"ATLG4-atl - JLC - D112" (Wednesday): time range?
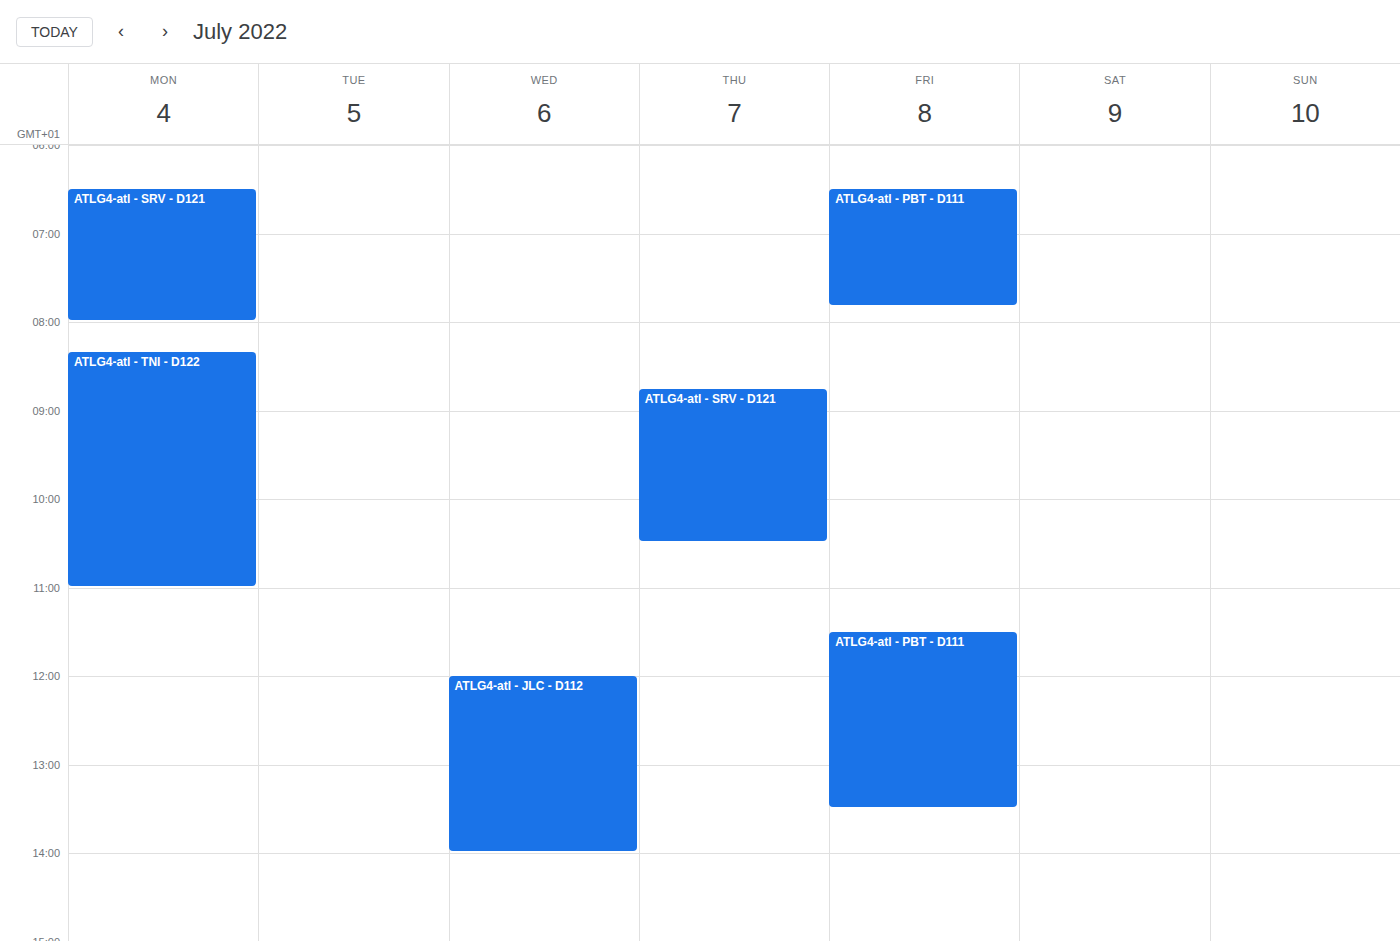
12:00 PM to 2:00 PM